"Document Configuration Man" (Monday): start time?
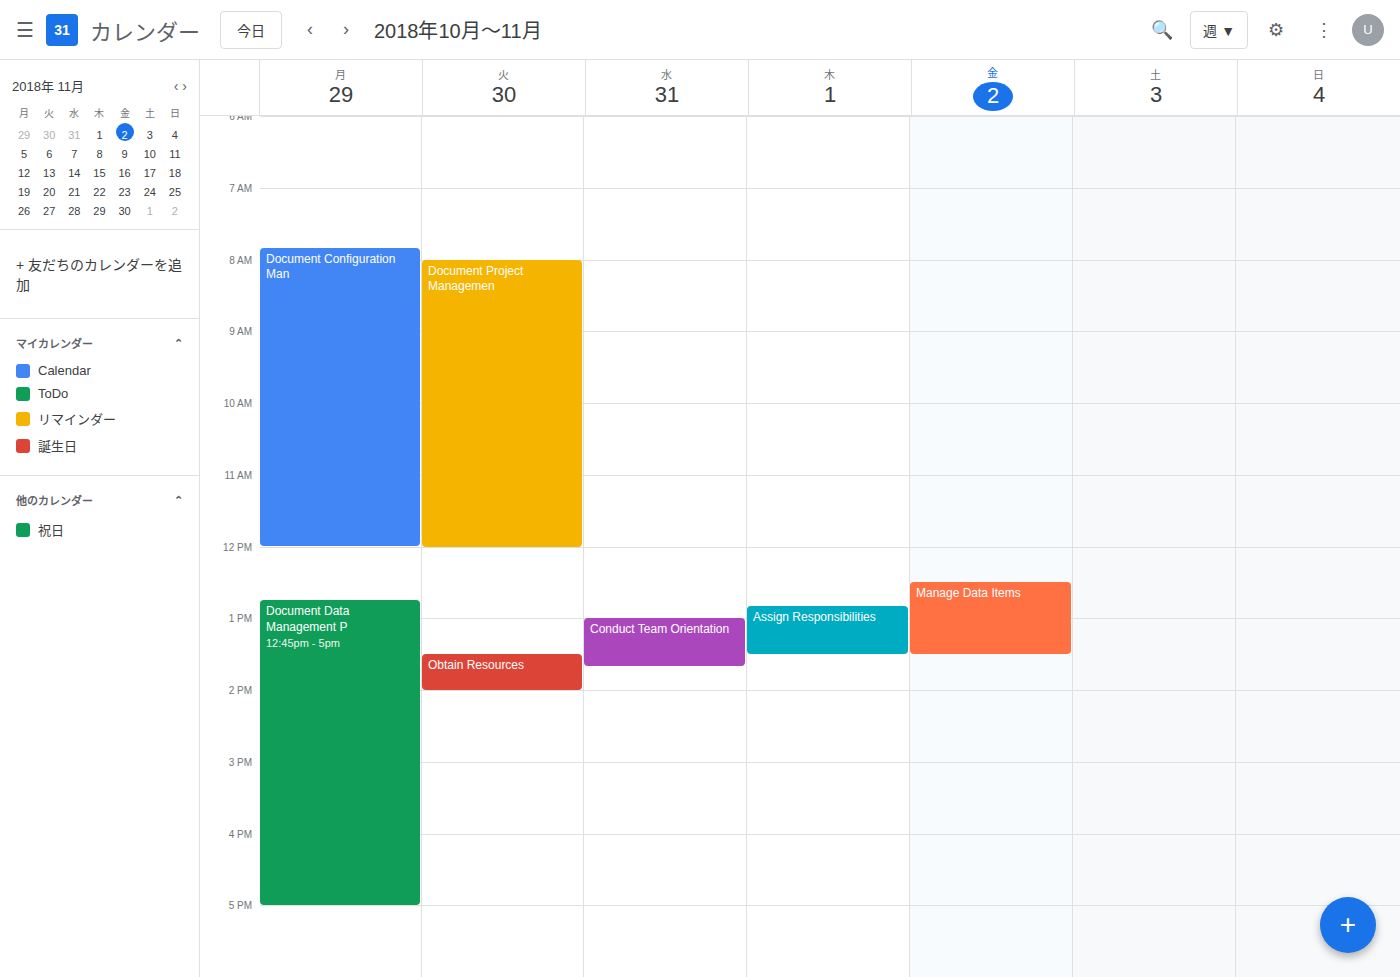
7:50 AM